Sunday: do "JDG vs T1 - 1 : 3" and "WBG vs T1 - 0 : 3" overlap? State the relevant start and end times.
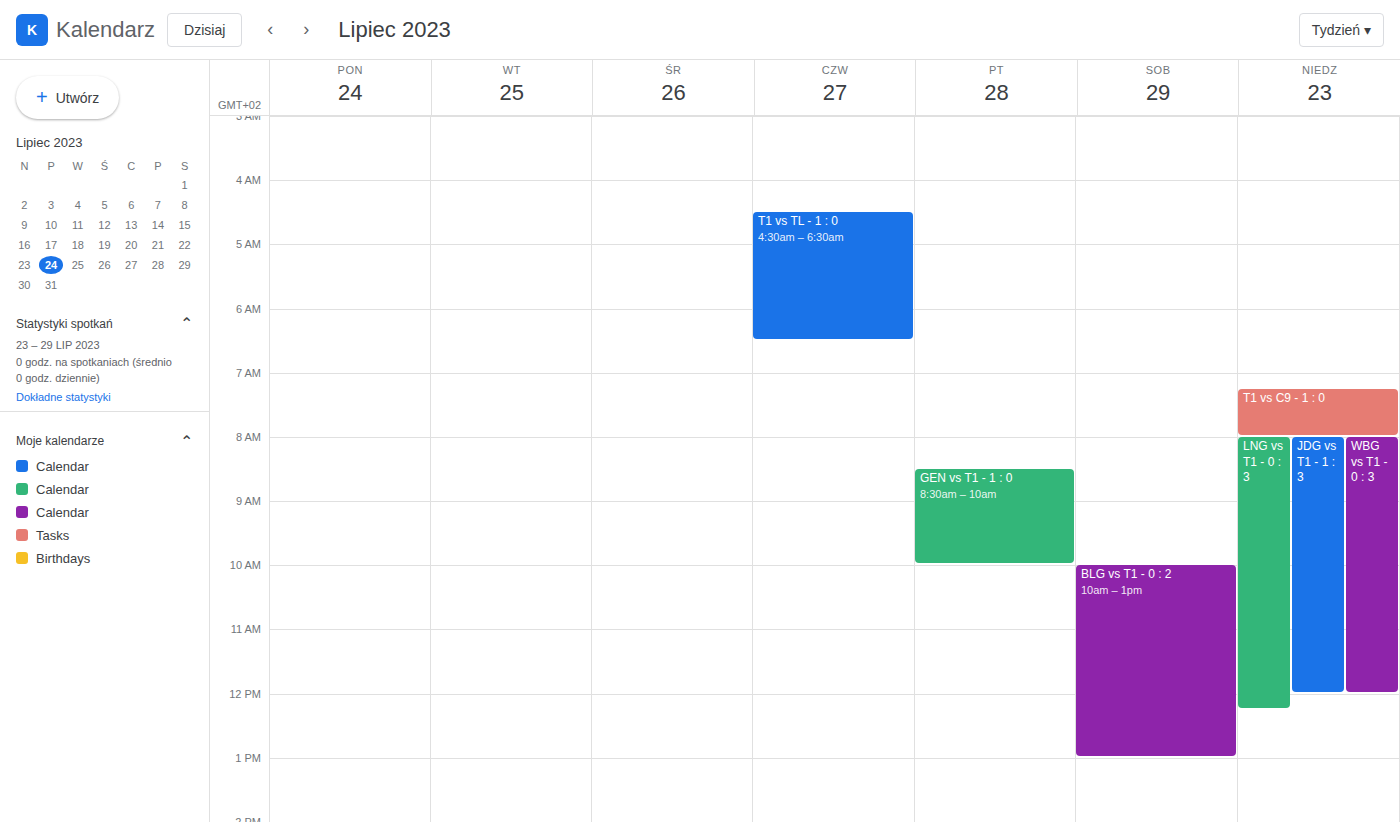
"JDG vs T1 - 1 : 3" runs 8:00 AM to 12:00 PM, inside "WBG vs T1 - 0 : 3" -- they overlap.